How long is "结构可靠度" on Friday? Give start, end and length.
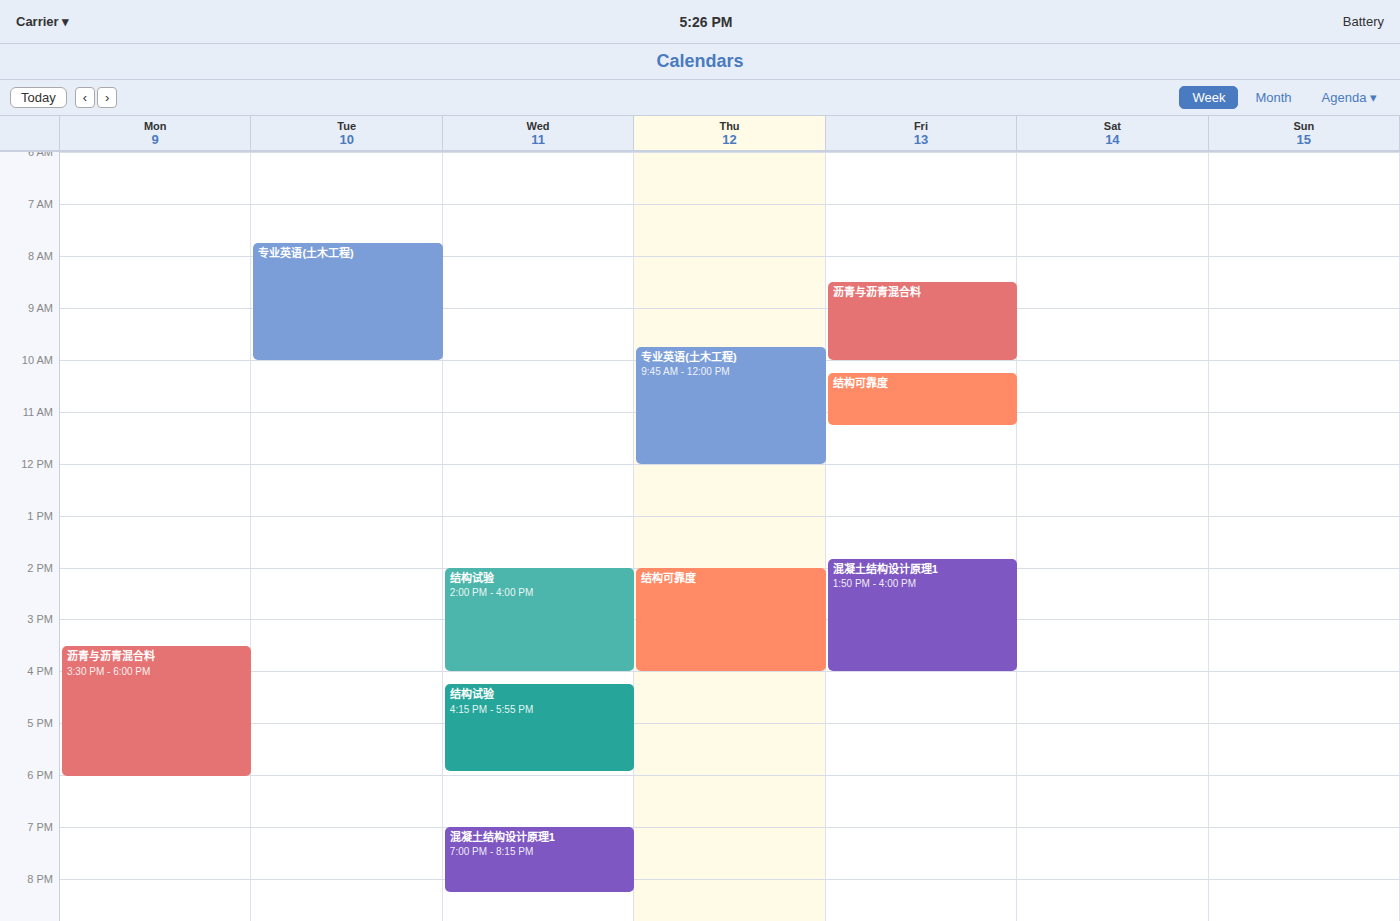
10:15 AM to 11:15 AM, 1 hour